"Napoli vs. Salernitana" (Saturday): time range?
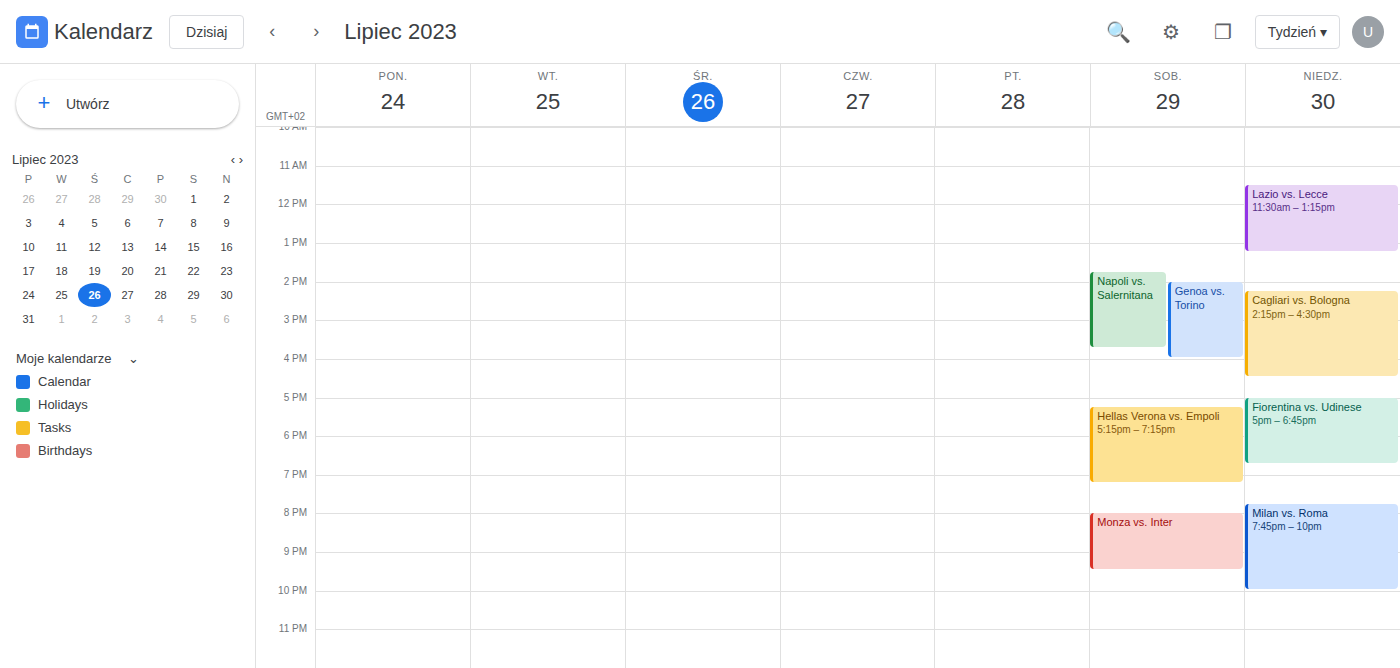
1:45 PM to 3:45 PM